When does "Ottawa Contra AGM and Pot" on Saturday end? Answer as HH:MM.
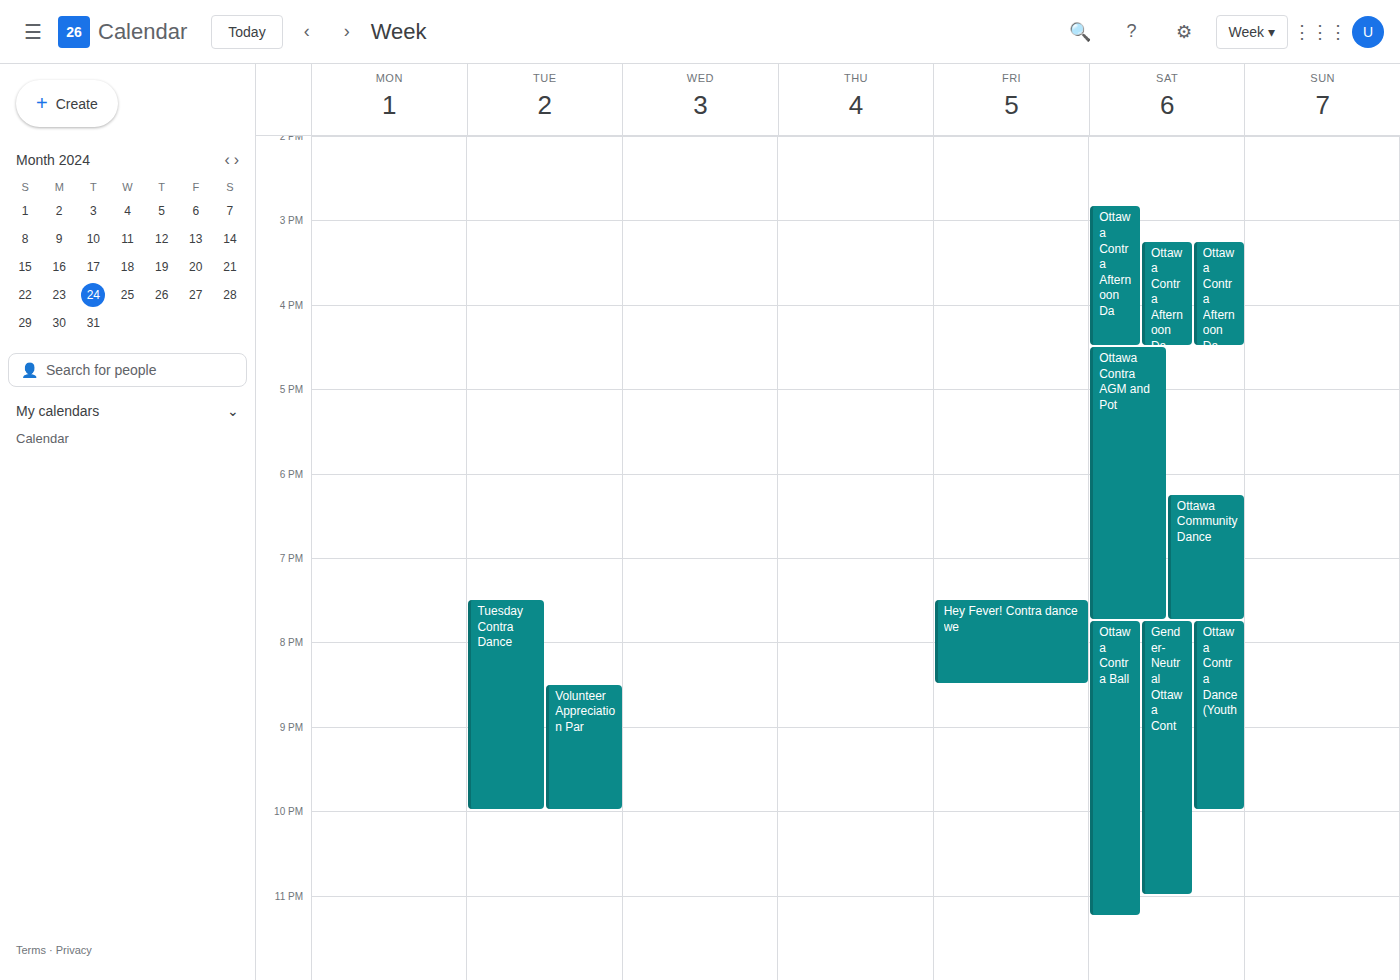
19:45